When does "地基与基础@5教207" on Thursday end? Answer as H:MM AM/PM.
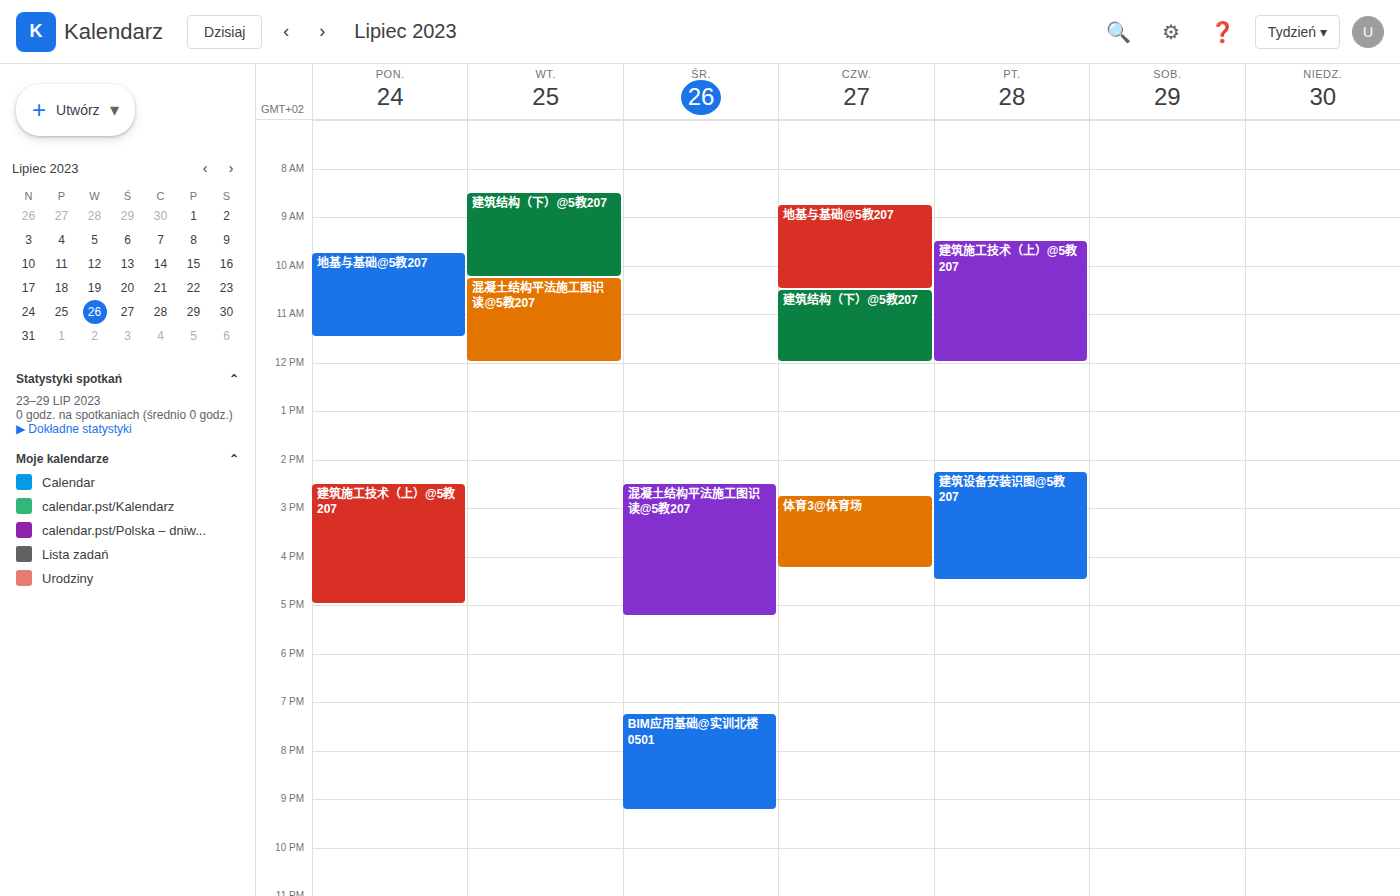
10:30 AM